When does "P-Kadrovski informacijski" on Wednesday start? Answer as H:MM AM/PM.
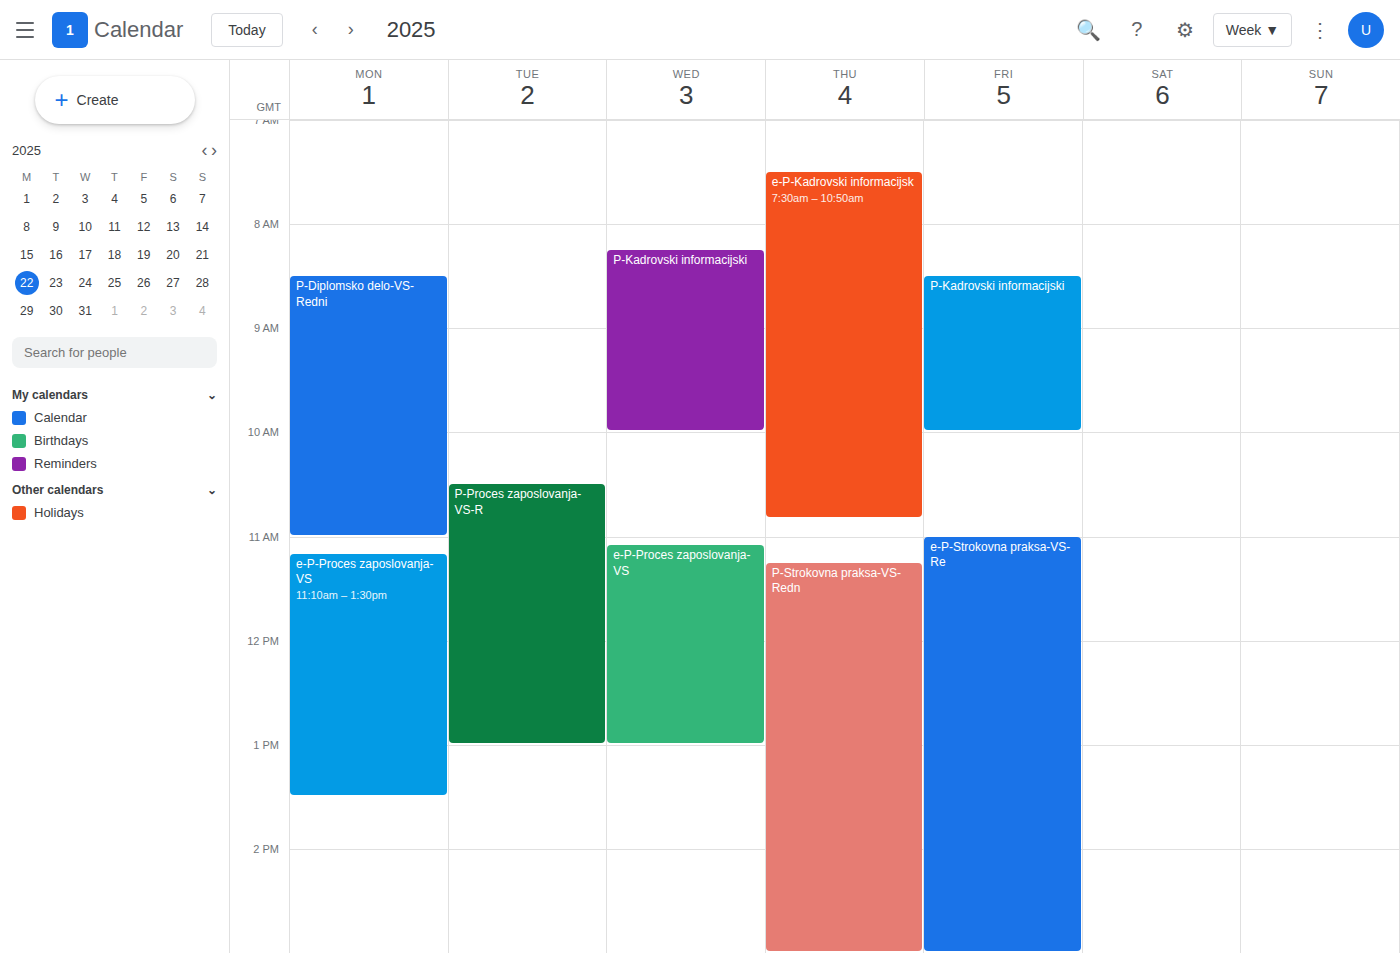
8:15 AM